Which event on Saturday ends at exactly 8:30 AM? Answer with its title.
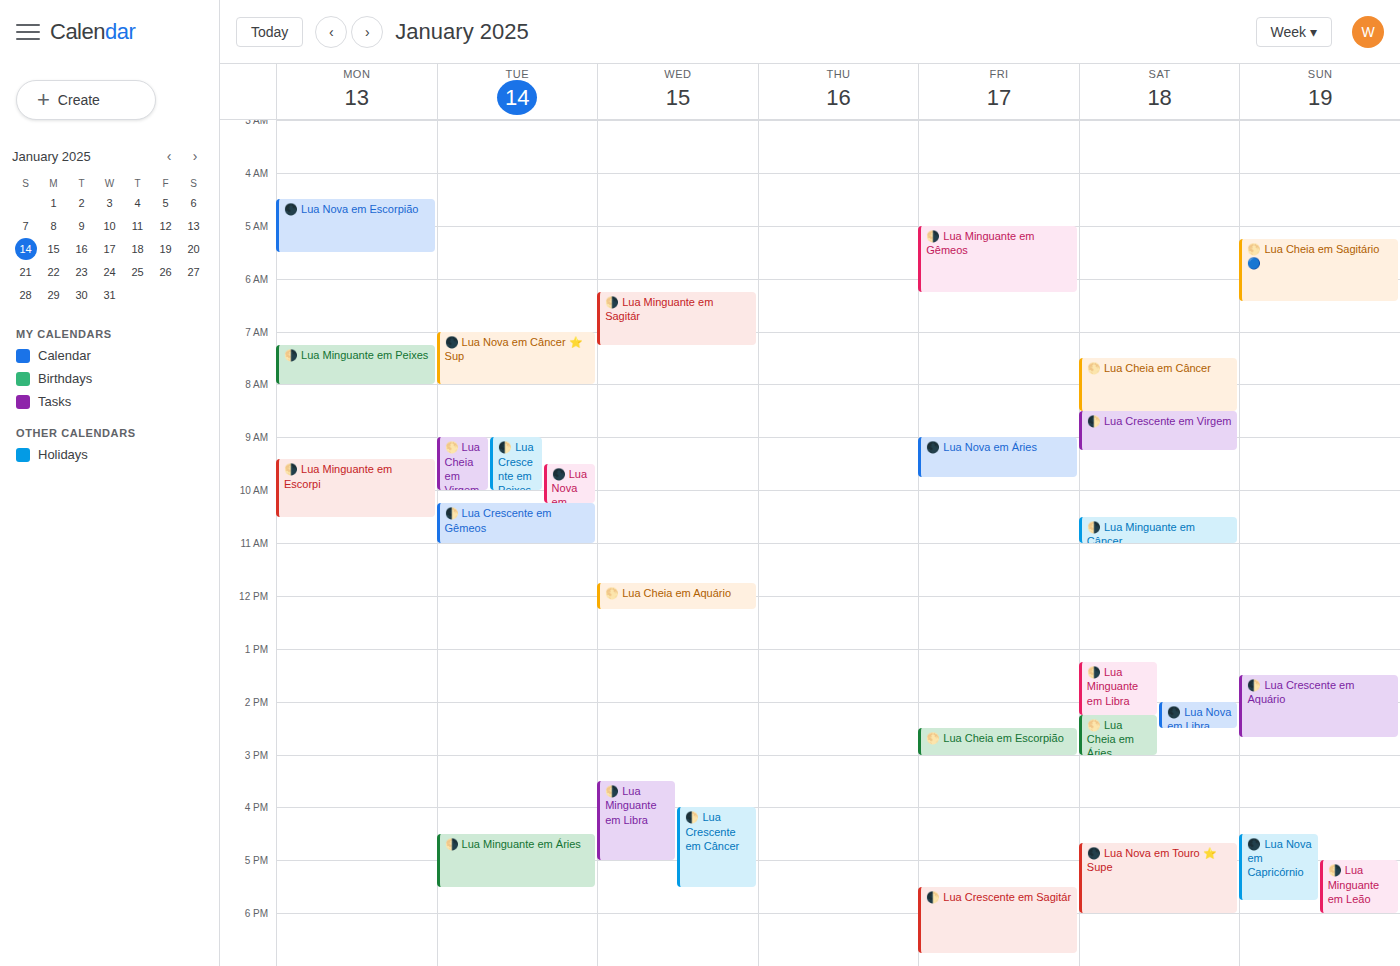
"🌕 Lua Cheia em Câncer"